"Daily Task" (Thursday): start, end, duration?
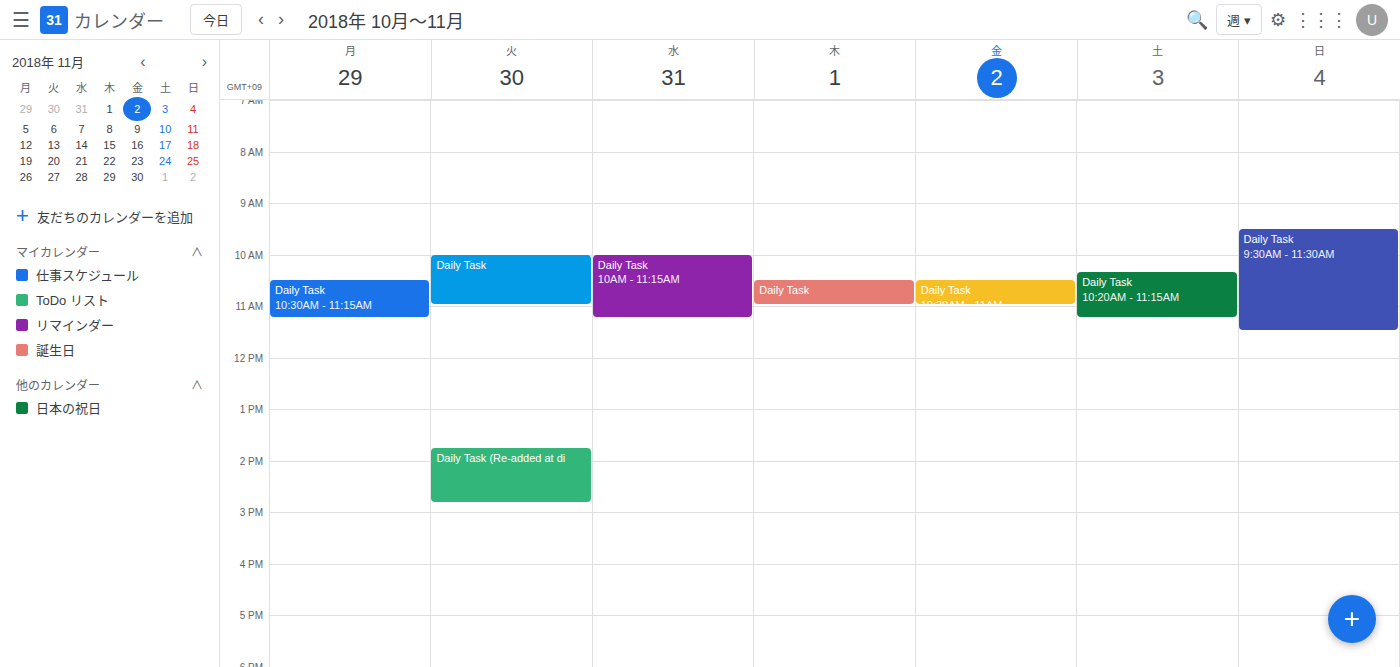
10:30 AM to 11:00 AM, 30 minutes